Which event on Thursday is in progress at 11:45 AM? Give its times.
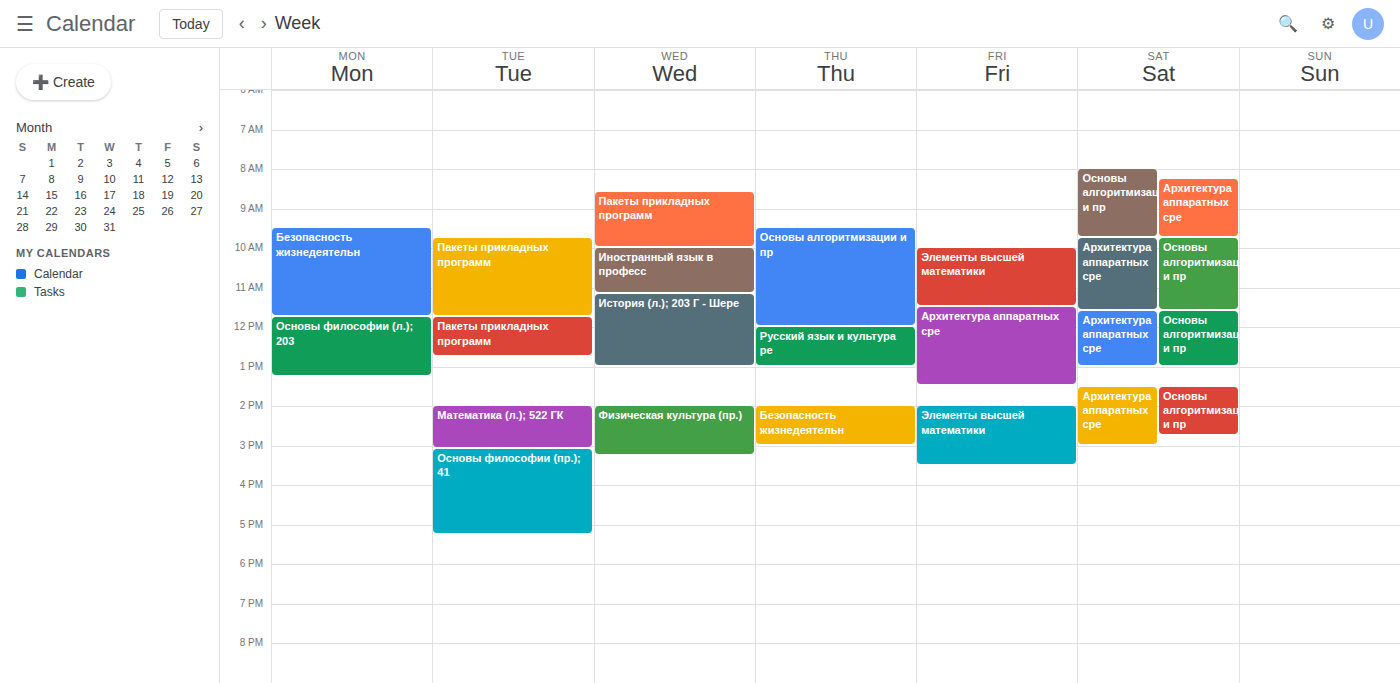
"Основы алгоритмизации и пр", 9:30 AM to 12:00 PM